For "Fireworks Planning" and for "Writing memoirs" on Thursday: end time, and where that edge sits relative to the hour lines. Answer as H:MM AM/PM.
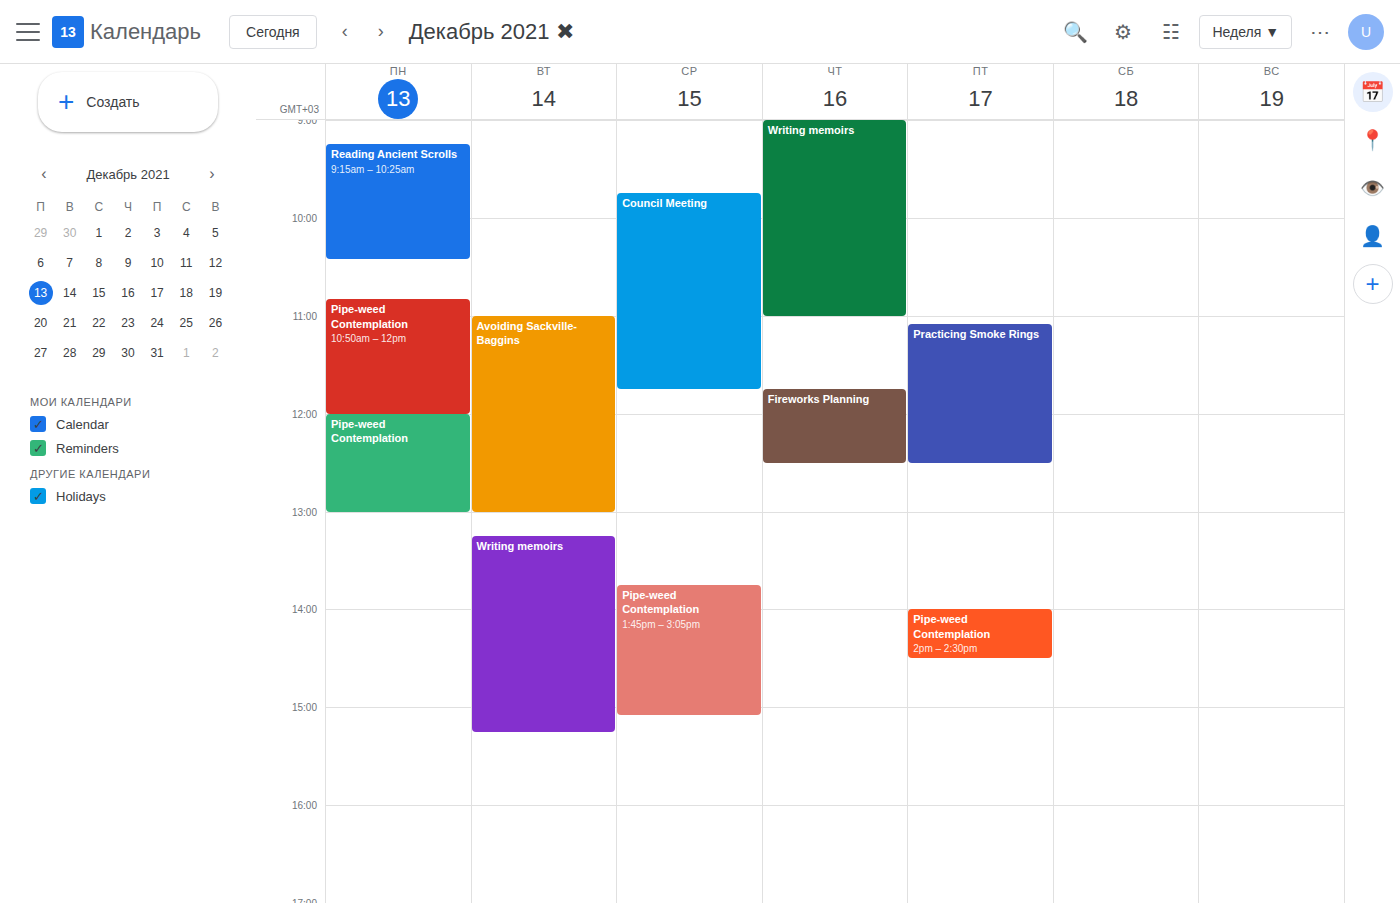
"Fireworks Planning": 12:30 PM, halfway between the 12 PM and 1 PM lines. "Writing memoirs": 11:00 AM, exactly on the 11 AM line.